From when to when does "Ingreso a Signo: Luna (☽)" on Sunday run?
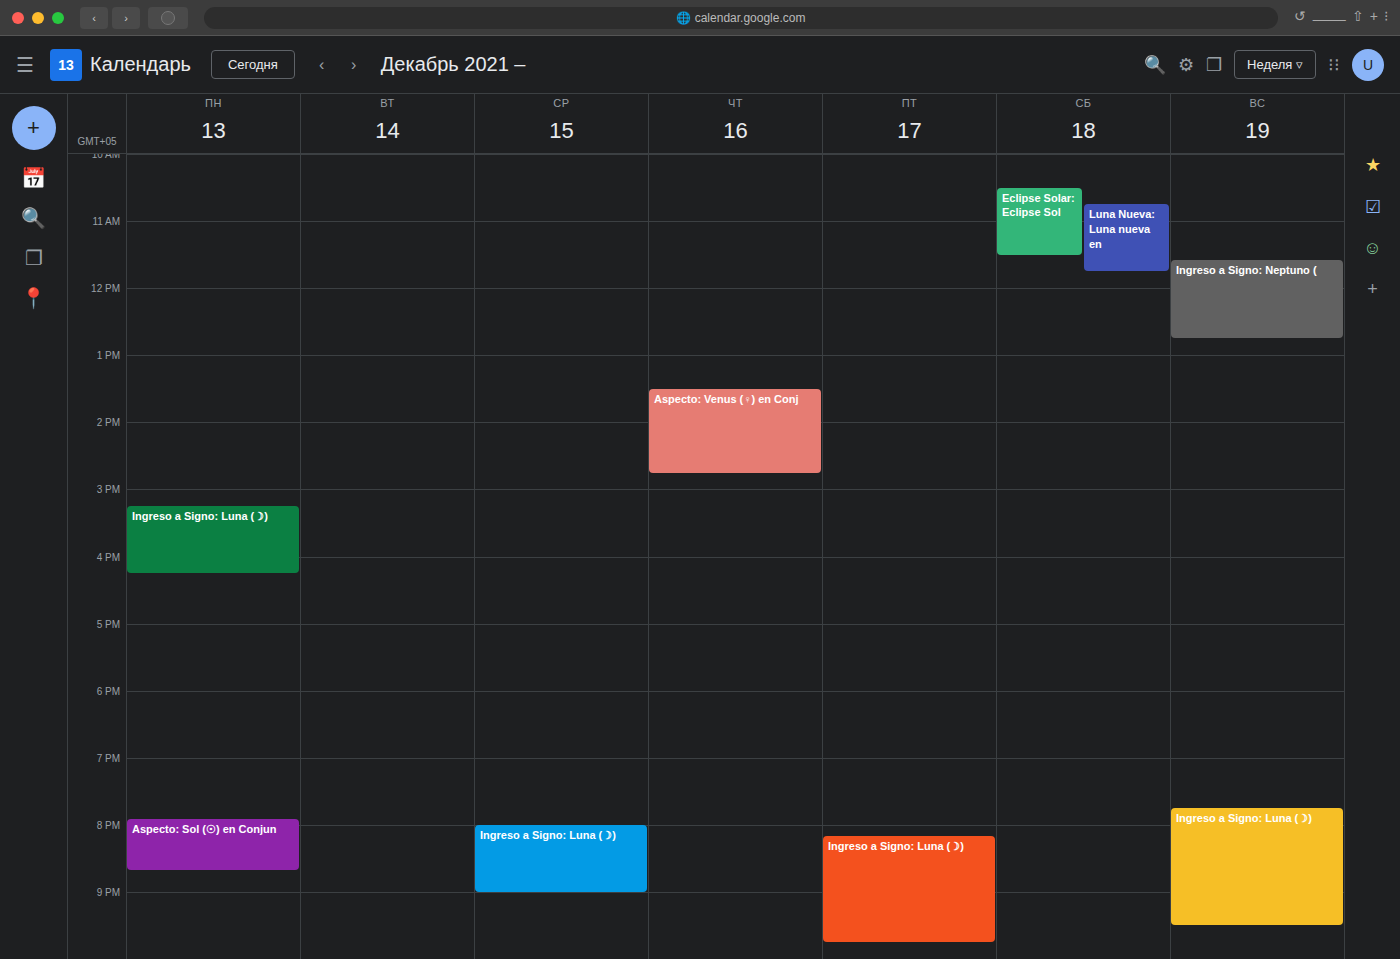
7:45 PM to 9:30 PM